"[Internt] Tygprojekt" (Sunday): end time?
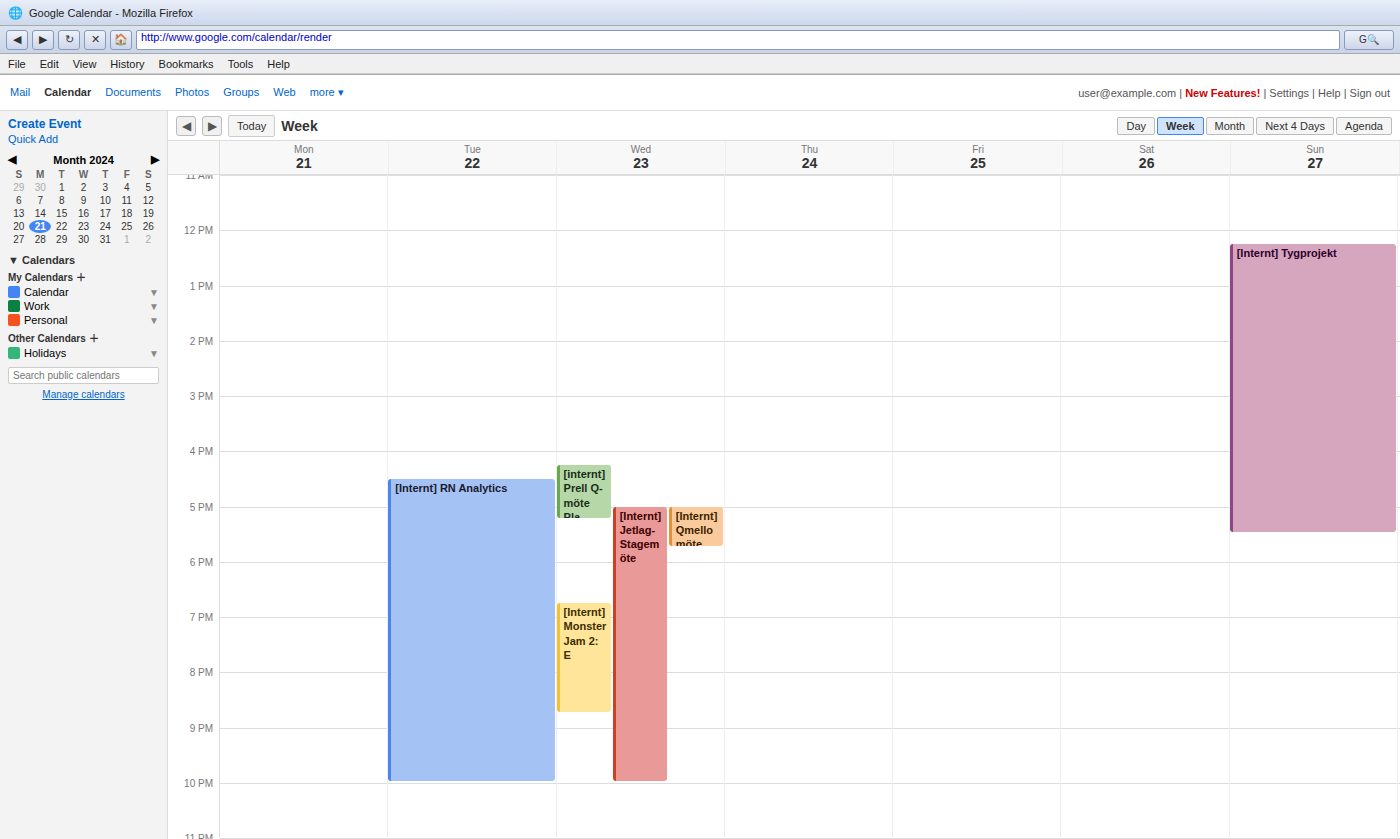
5:30 PM